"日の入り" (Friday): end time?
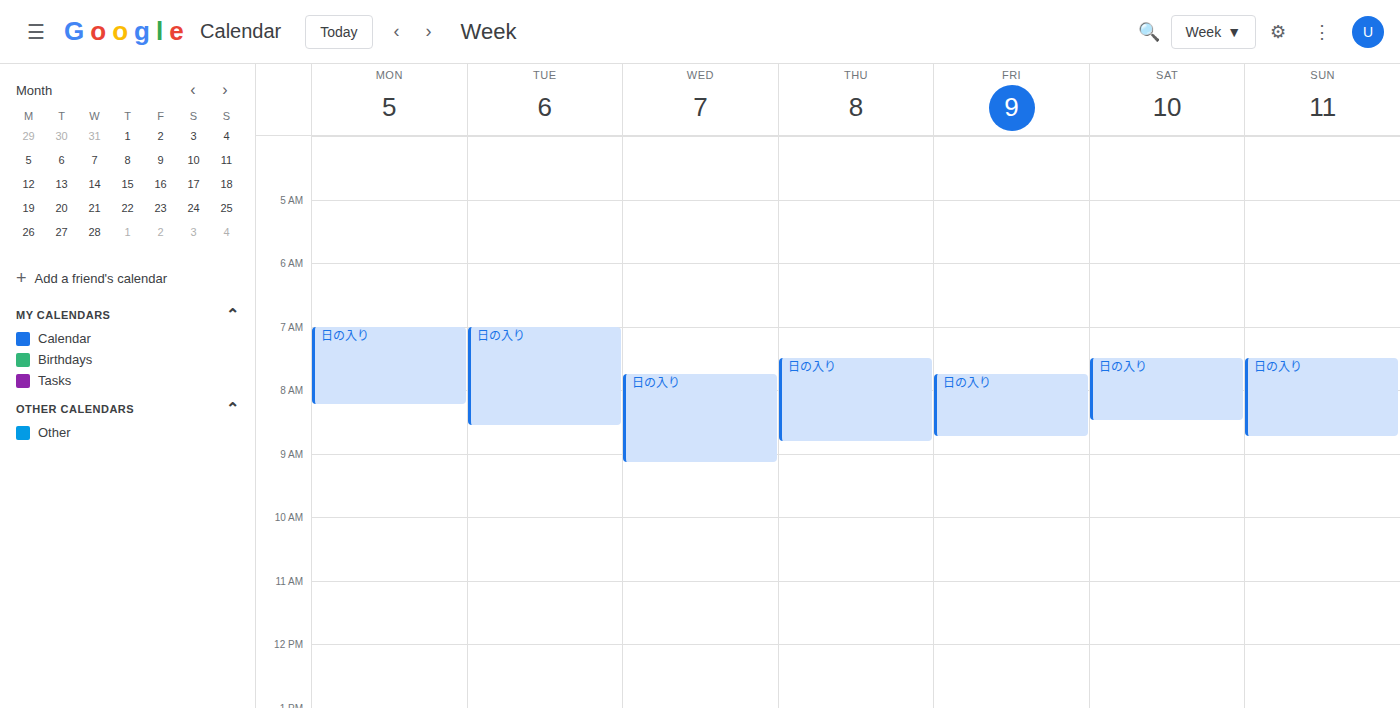
8:45 AM